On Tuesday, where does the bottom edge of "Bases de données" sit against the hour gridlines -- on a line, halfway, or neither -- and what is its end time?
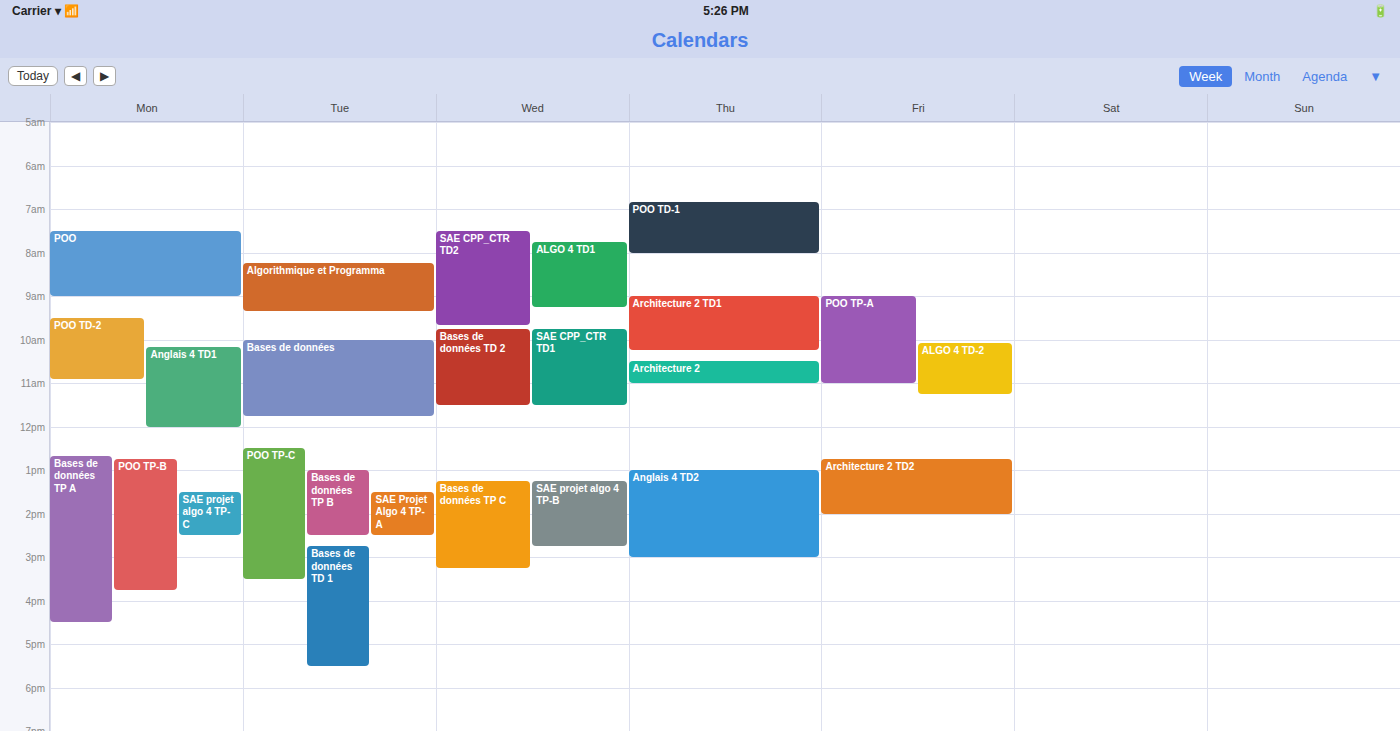
11:45 -- neither: three quarters of the way from the 11:00 line to the 12:00 line.